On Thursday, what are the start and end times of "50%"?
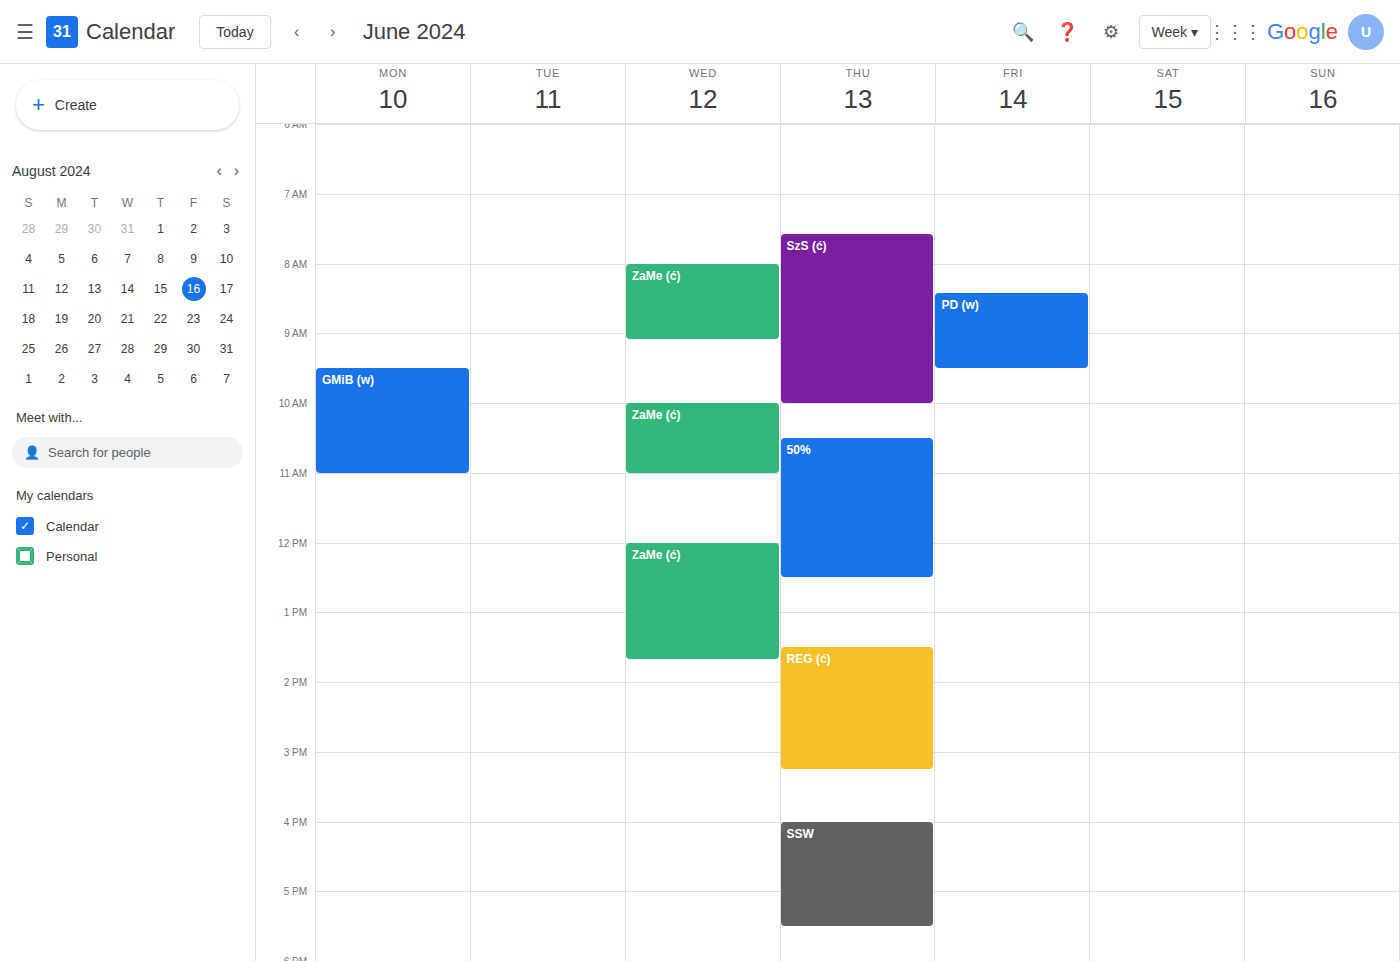
10:30 AM to 12:30 PM